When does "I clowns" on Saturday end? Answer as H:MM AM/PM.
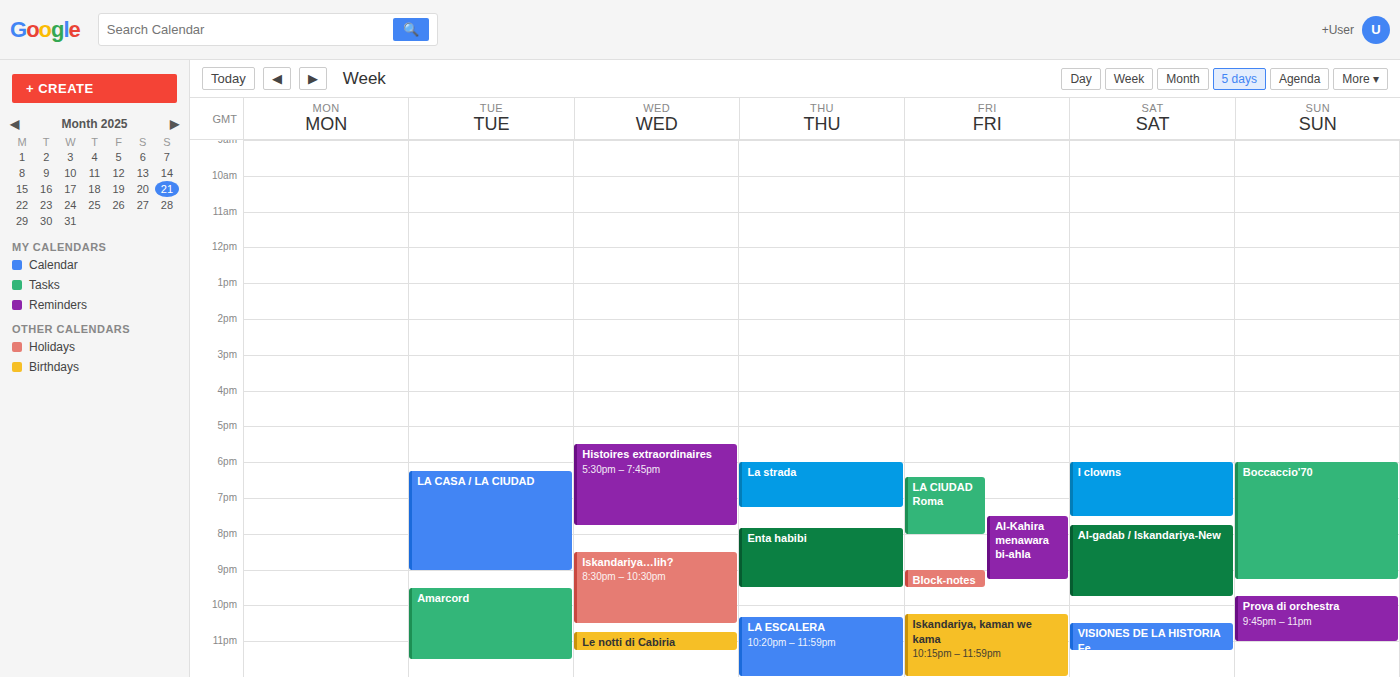
7:30 PM